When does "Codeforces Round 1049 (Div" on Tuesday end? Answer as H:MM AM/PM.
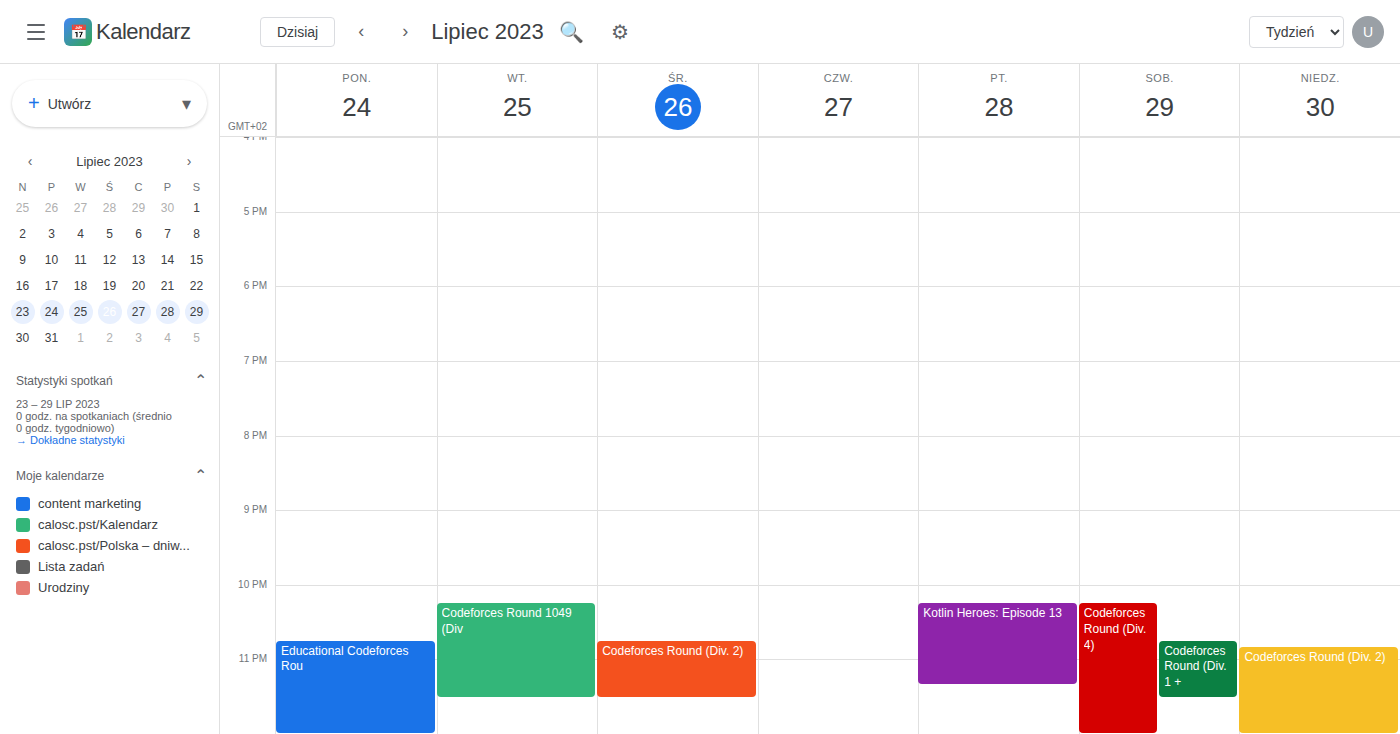
11:30 PM